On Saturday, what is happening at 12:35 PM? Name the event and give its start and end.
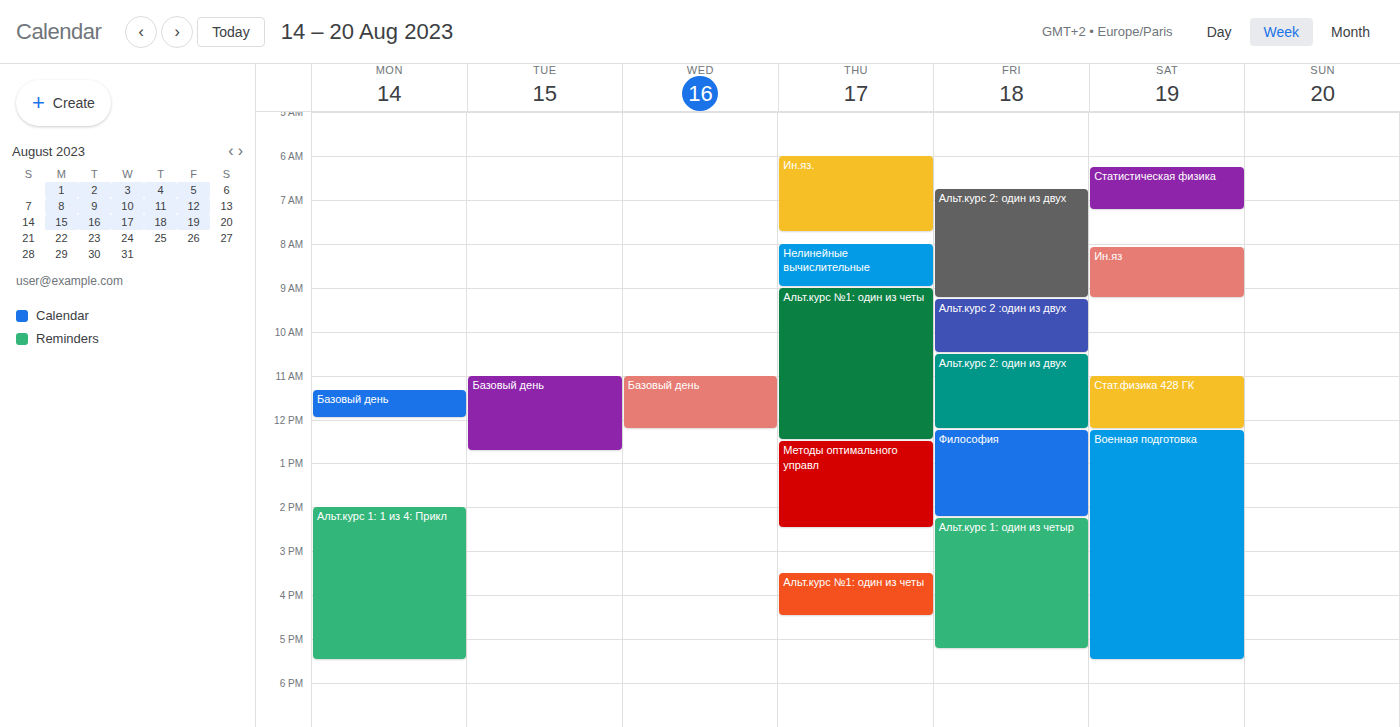
"Военная подготовка", 12:15 PM to 5:30 PM